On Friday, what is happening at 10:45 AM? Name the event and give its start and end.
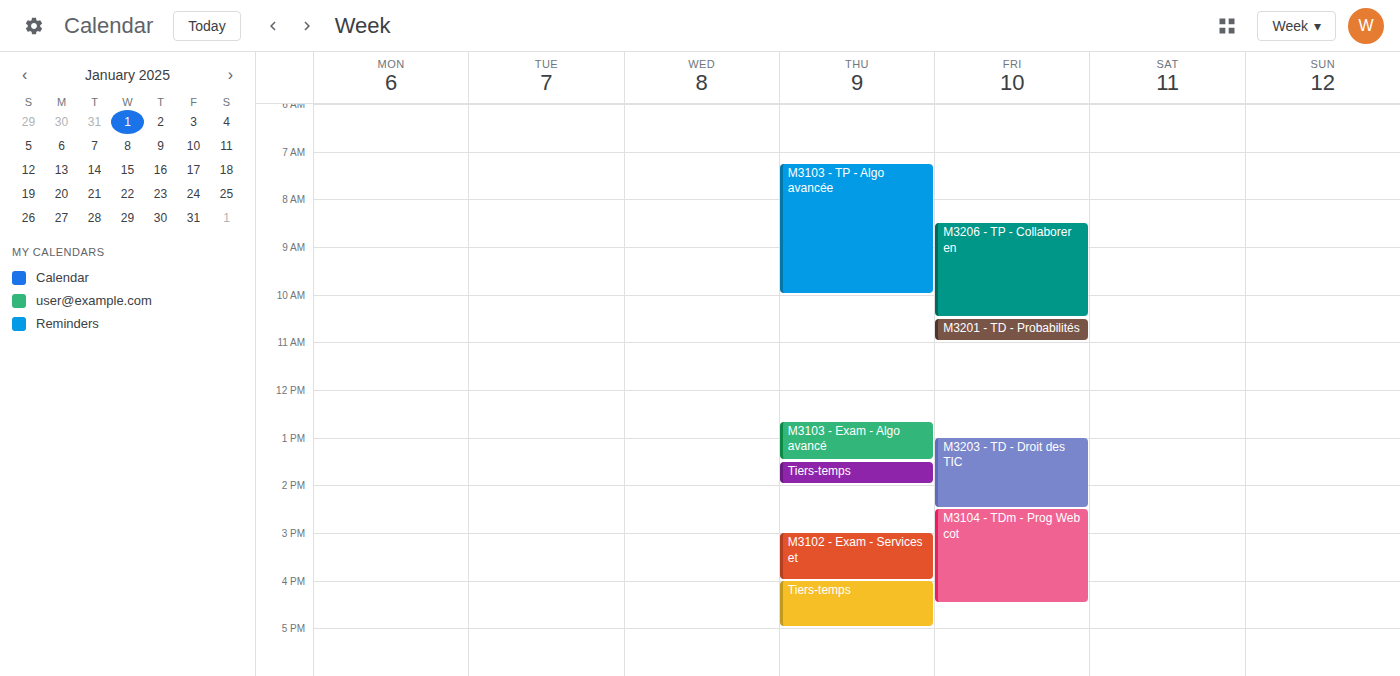
"M3201 - TD - Probabilités", 10:30 AM to 11:00 AM